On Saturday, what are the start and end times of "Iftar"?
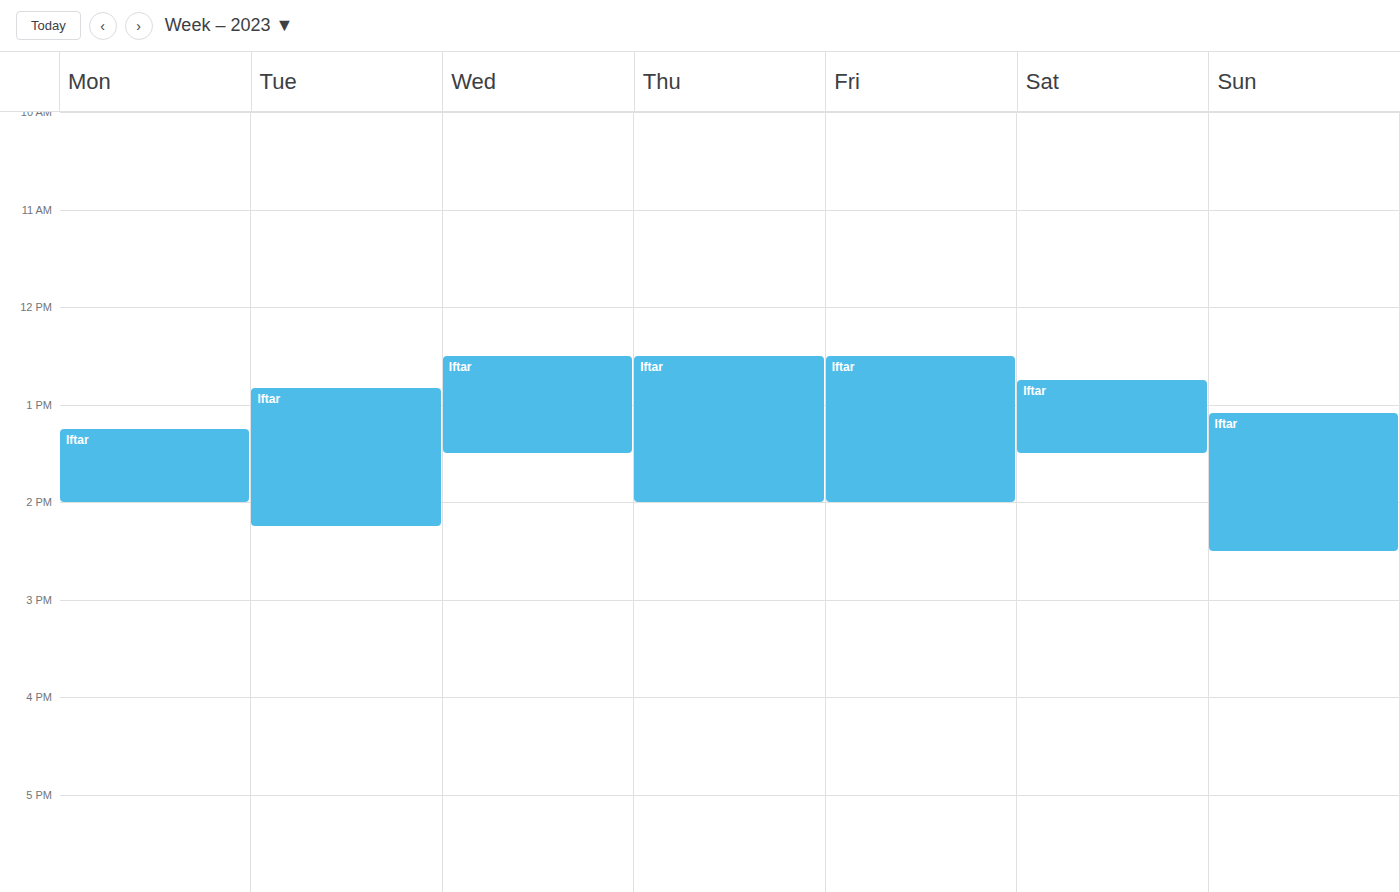
12:45 to 13:30